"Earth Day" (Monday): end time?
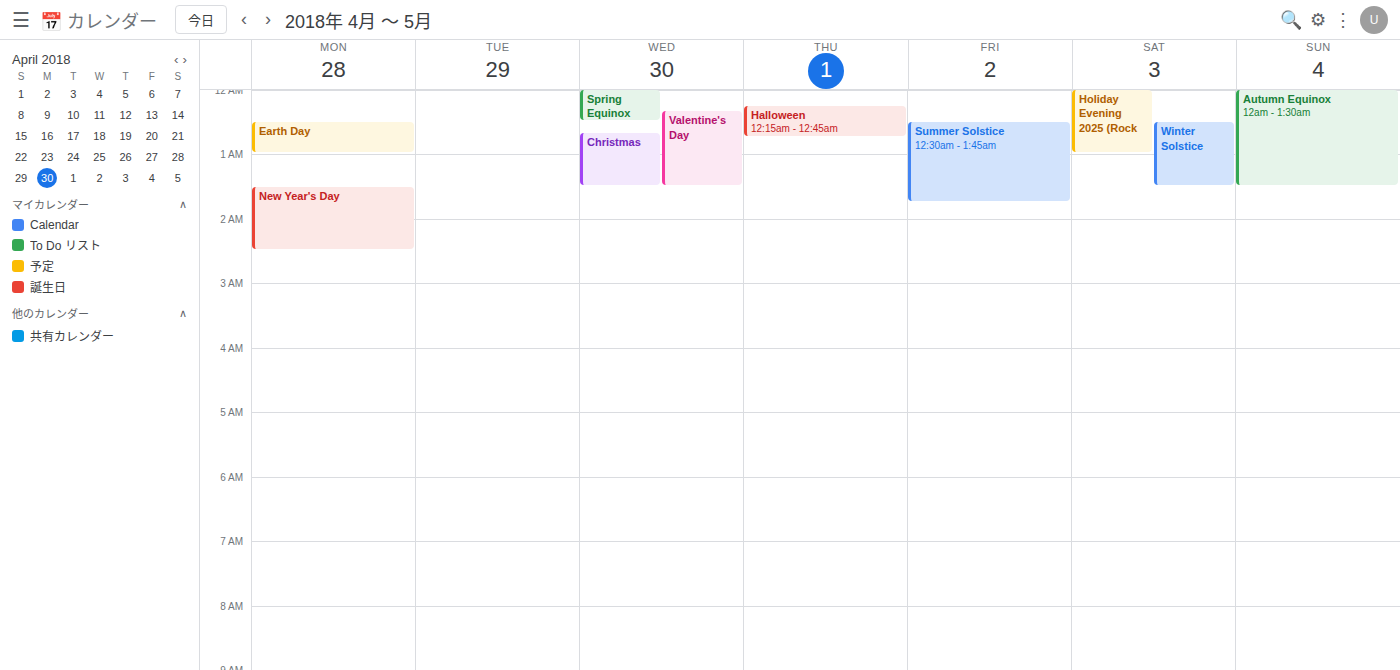
1:00 AM